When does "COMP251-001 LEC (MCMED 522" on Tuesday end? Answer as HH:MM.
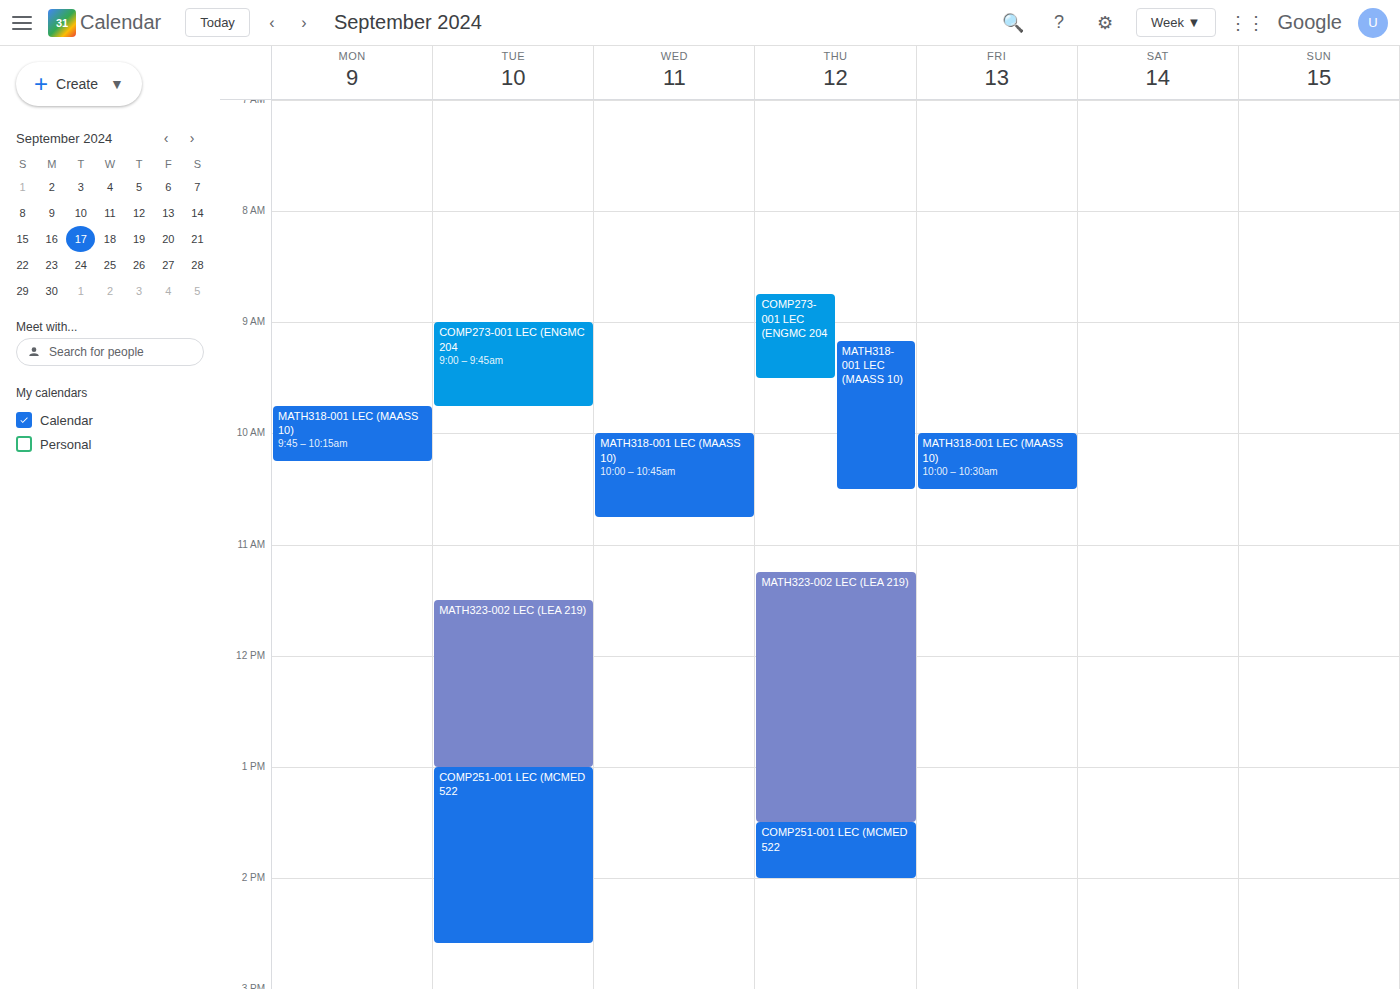
14:35